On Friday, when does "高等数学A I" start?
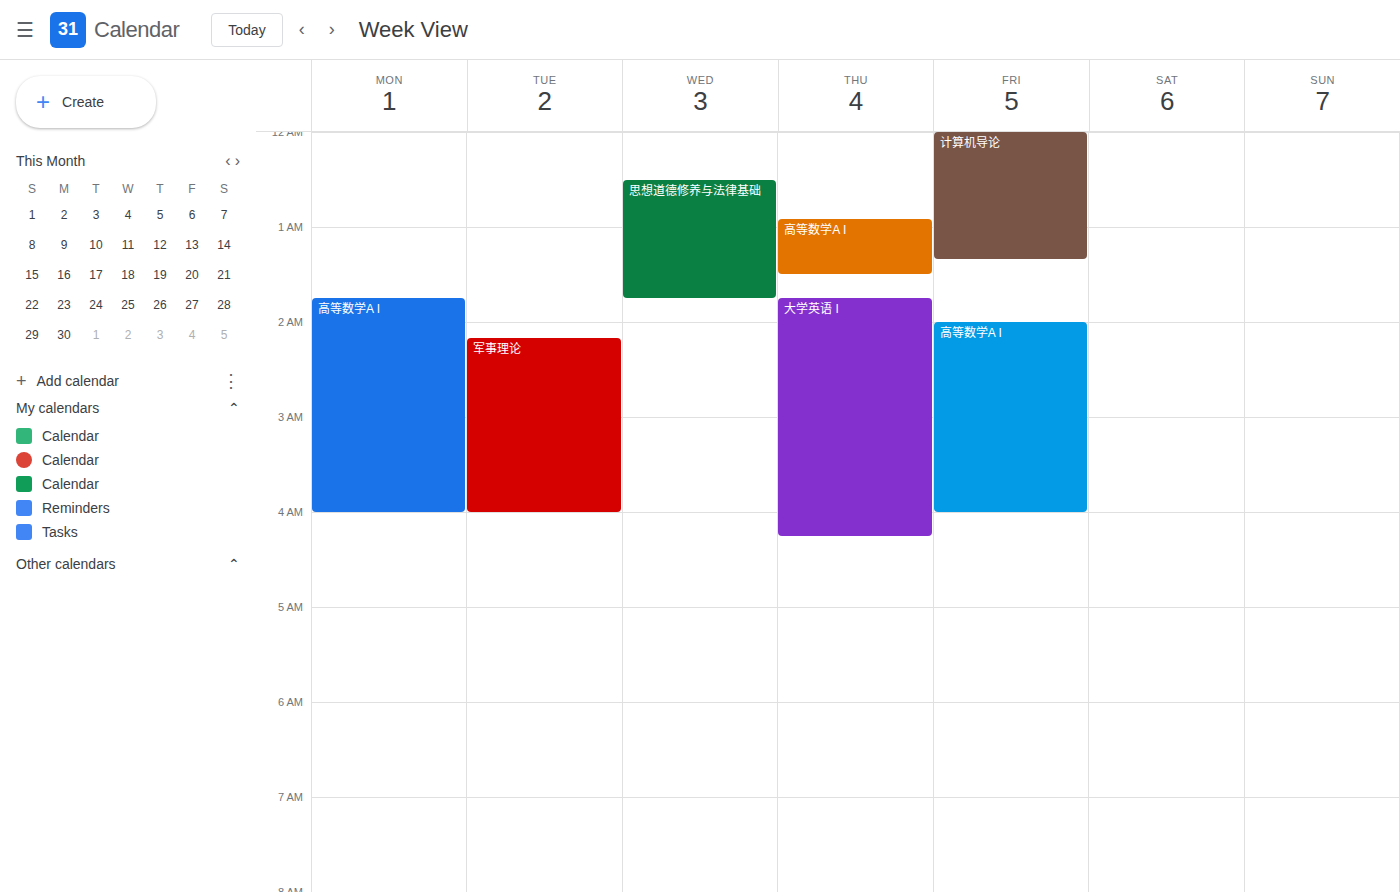
2:00 AM